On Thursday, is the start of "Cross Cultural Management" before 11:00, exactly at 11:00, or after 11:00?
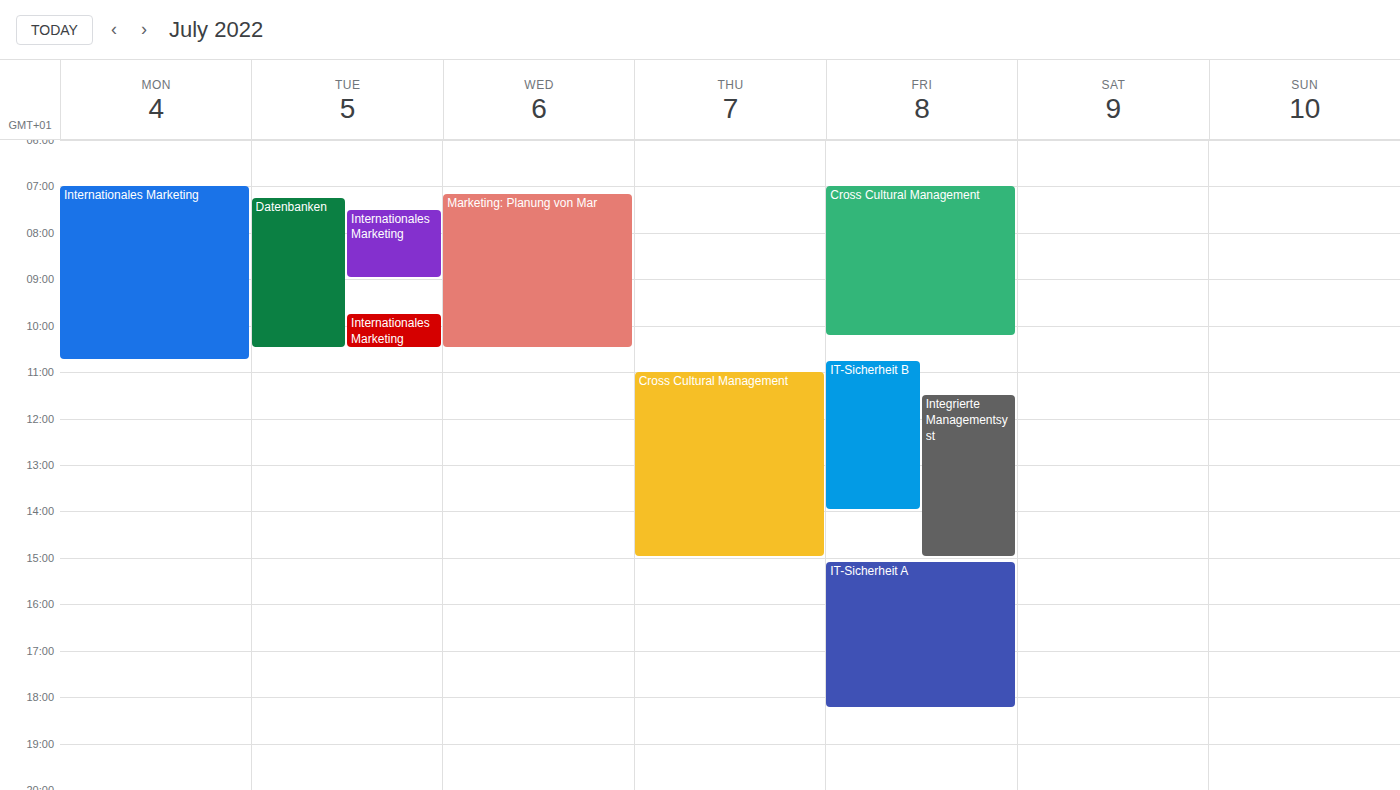
11:00 -- exactly at 11:00, on the 11:00 line.